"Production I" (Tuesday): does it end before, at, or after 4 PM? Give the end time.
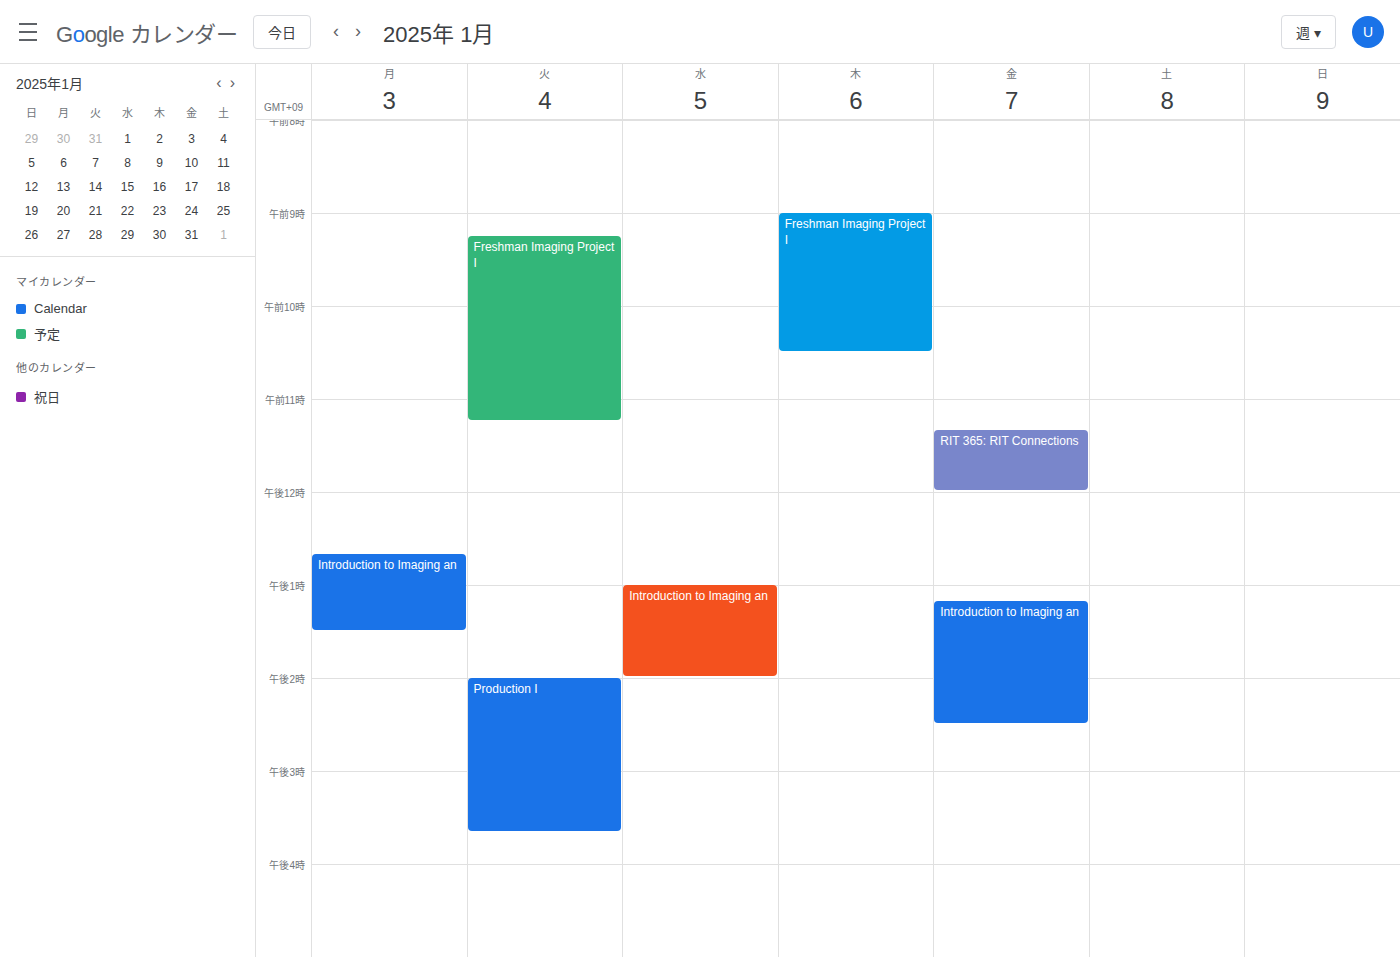
3:40 PM -- before 4 PM, 20 minutes above the 4 PM line.